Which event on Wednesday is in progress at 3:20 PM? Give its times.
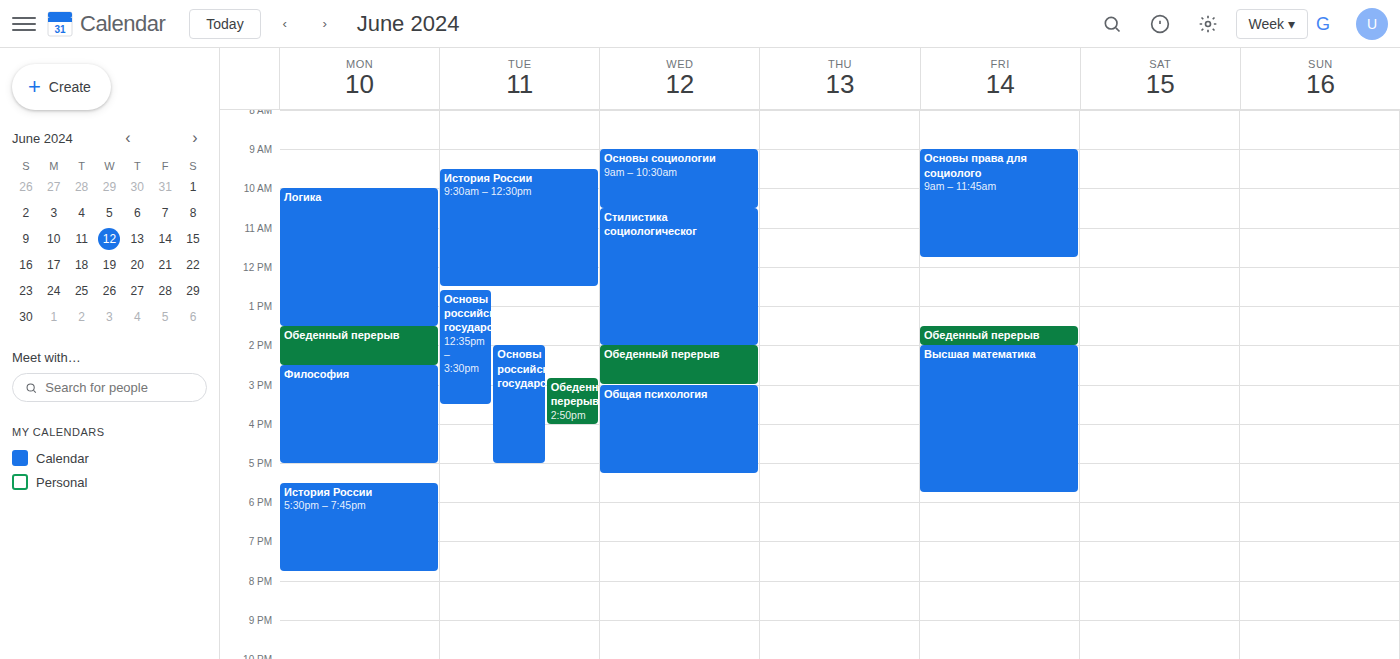
"Общая психология", 3:00 PM to 5:15 PM